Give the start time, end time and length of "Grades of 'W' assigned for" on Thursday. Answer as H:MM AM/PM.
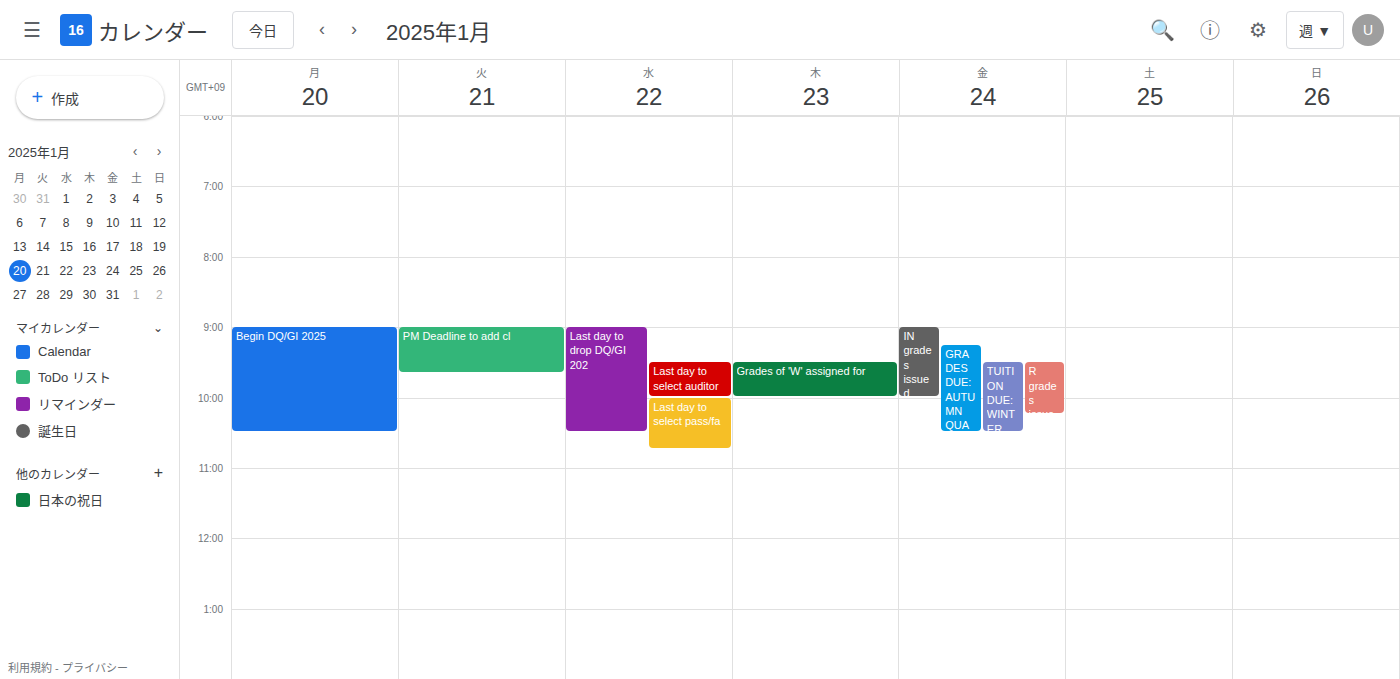
9:30 AM to 10:00 AM, 30 minutes